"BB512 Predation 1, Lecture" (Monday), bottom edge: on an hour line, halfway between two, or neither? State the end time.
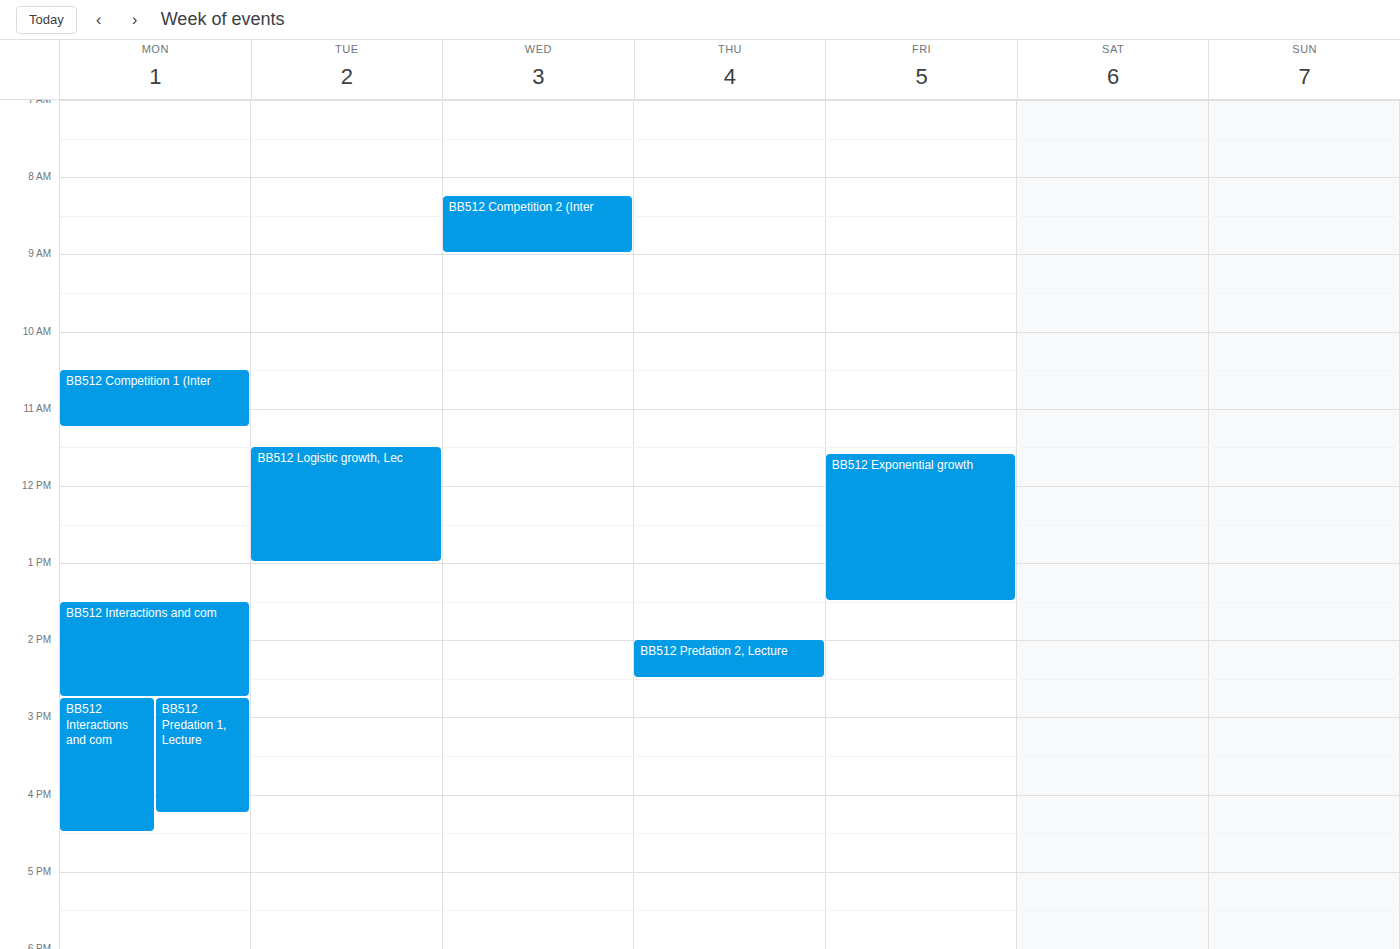
4:15 PM -- neither: a quarter of the way from the 4 PM line to the 5 PM line.